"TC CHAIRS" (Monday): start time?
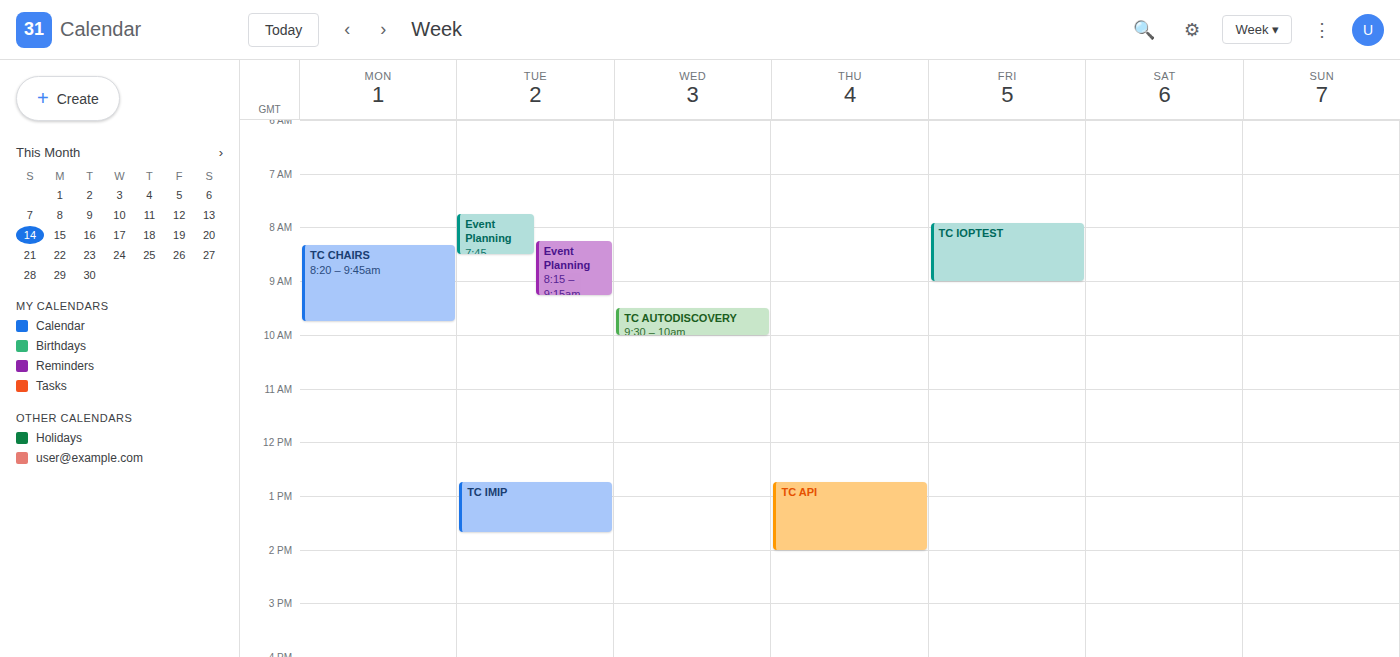
8:20 AM